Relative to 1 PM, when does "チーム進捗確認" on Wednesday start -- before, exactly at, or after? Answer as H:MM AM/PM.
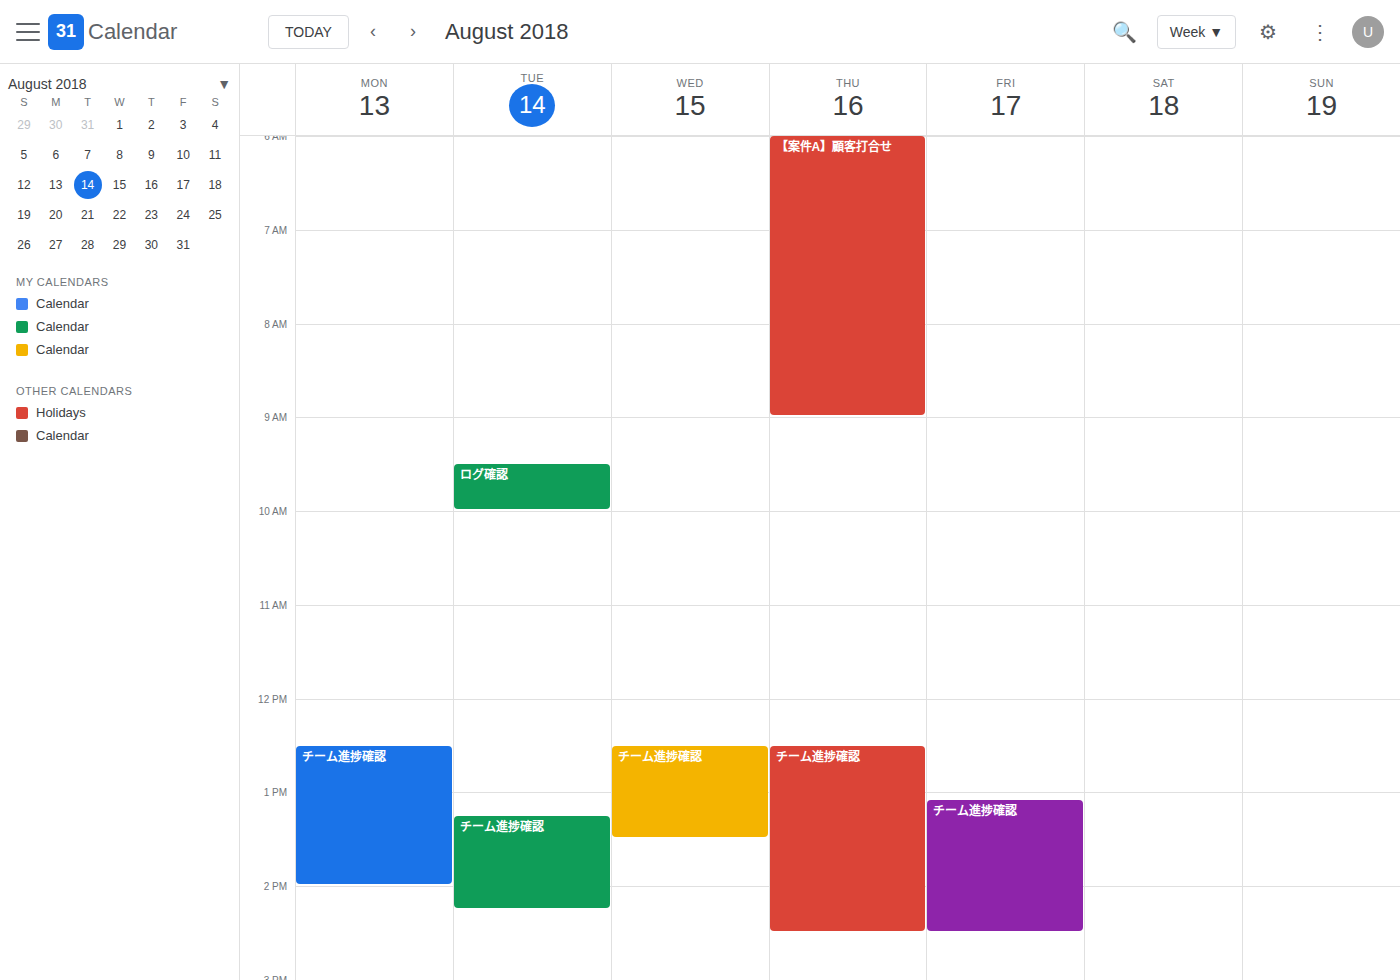
12:30 PM -- before 1 PM, 30 minutes above the 1 PM line.